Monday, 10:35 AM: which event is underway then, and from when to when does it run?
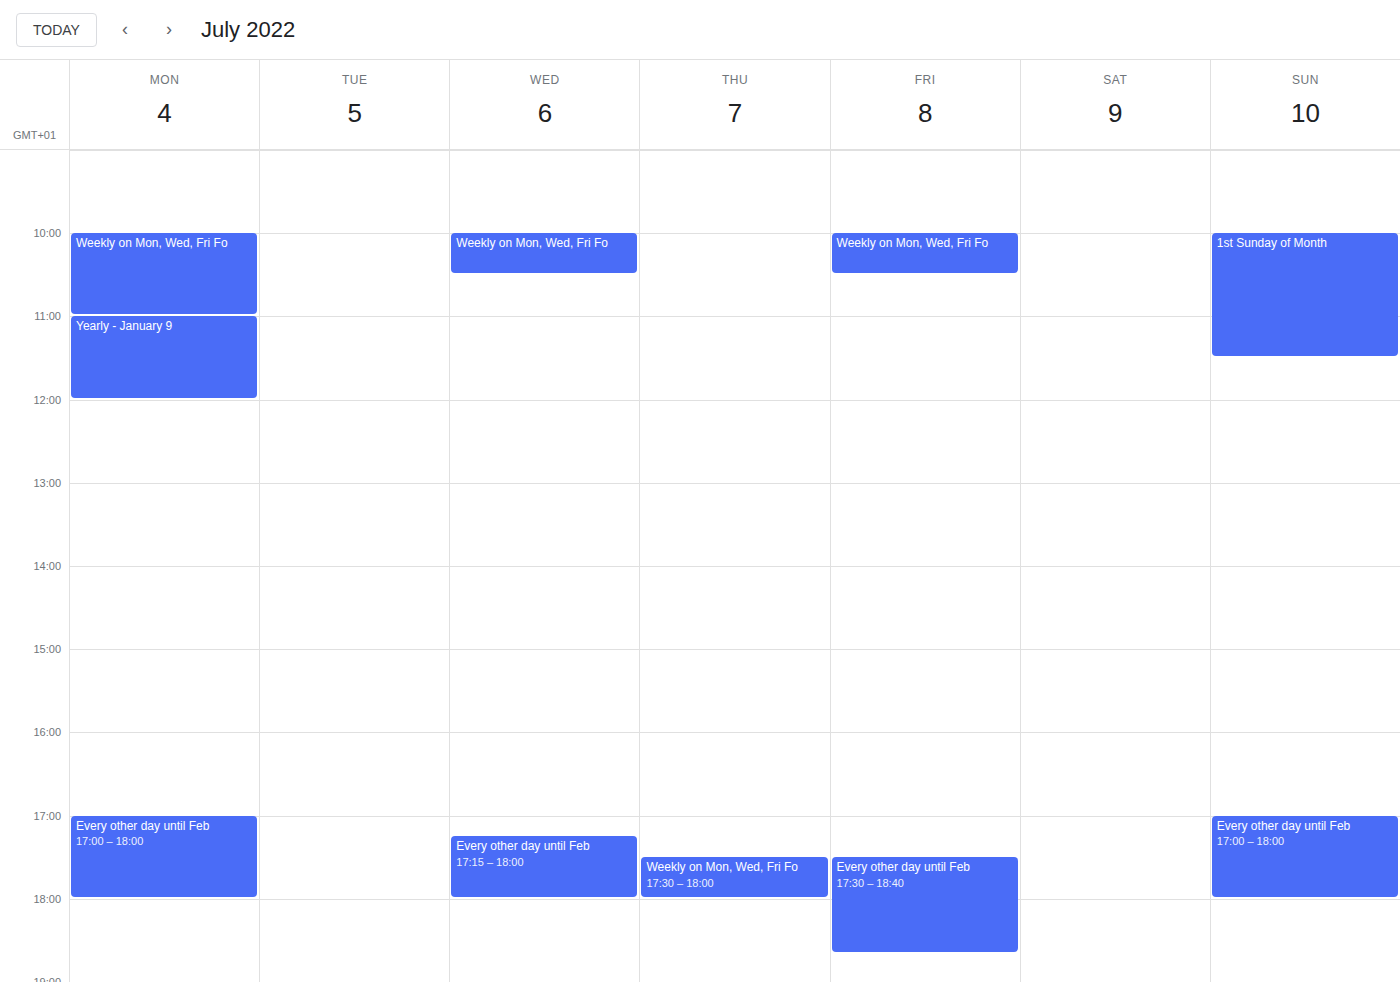
"Weekly on Mon, Wed, Fri Fo", 10:00 AM to 11:00 AM